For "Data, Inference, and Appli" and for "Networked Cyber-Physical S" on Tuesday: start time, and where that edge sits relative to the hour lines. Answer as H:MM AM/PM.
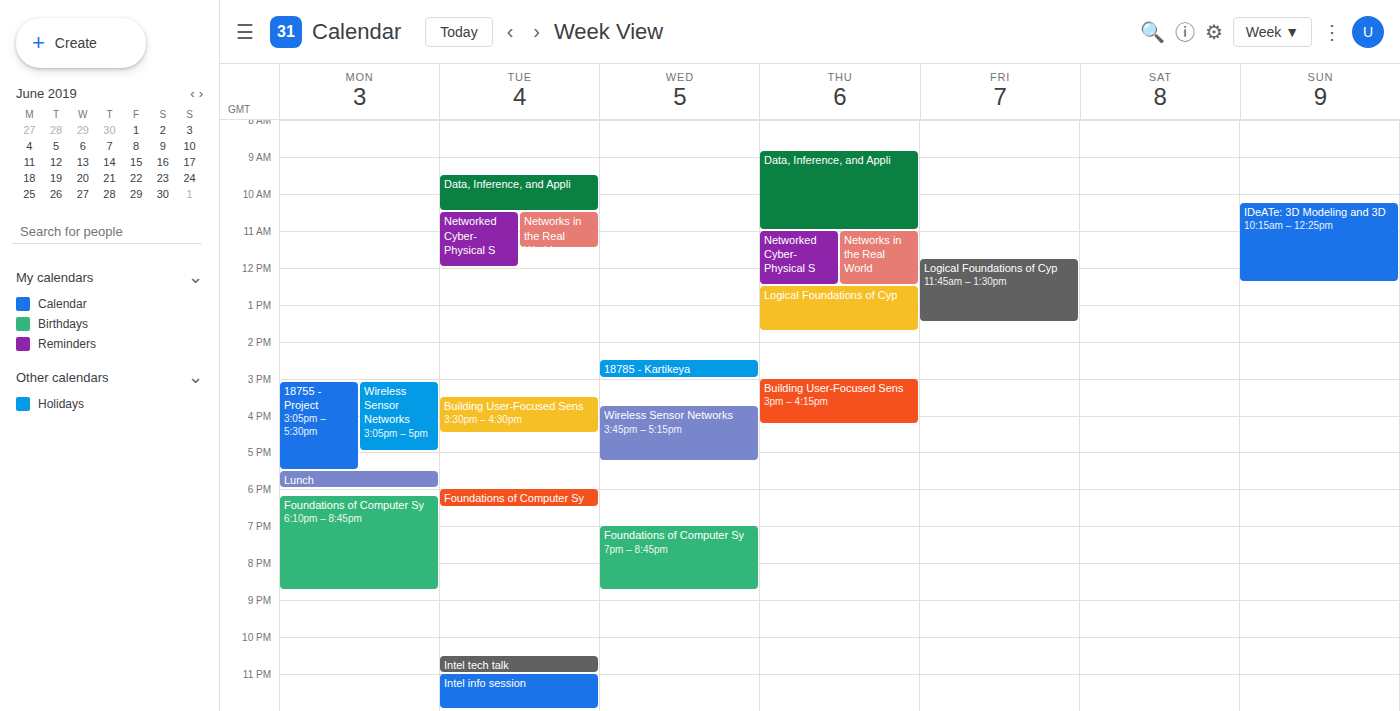
"Data, Inference, and Appli": 9:30 AM, halfway between the 9 AM and 10 AM lines. "Networked Cyber-Physical S": 10:30 AM, halfway between the 10 AM and 11 AM lines.